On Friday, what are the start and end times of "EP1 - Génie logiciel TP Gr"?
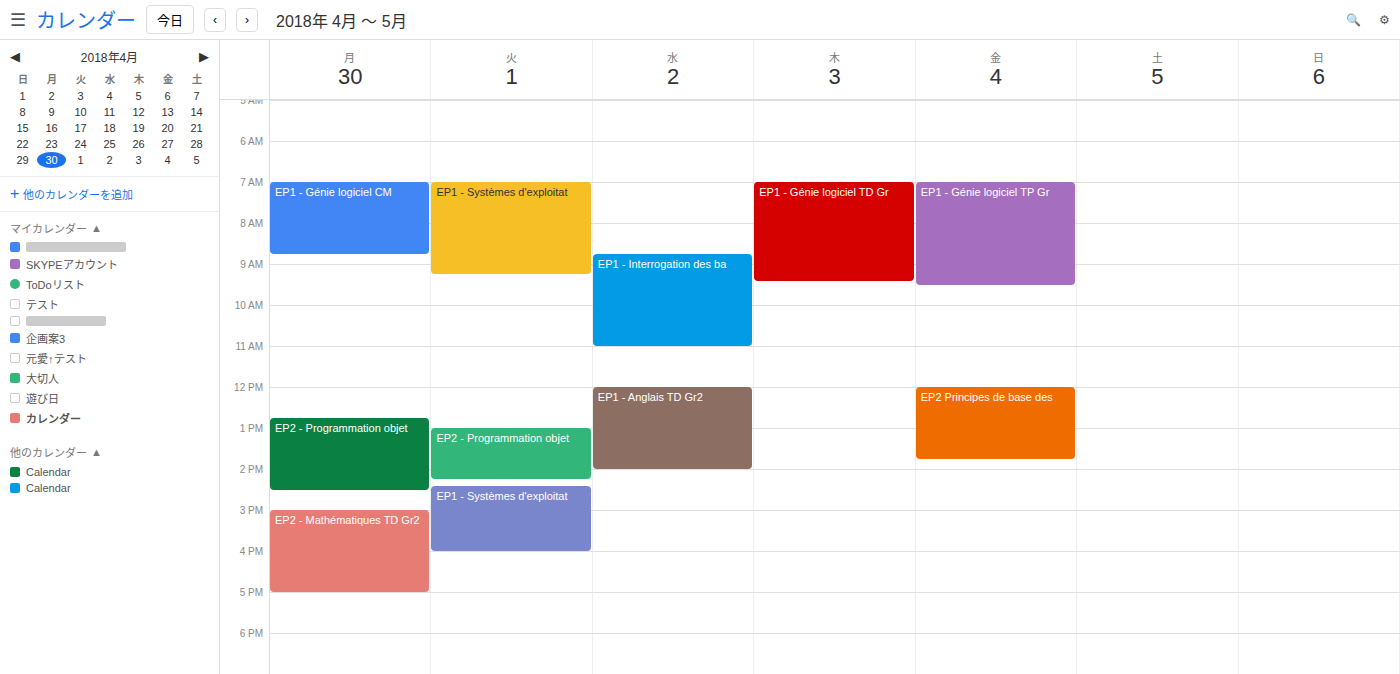
7:00 AM to 9:30 AM